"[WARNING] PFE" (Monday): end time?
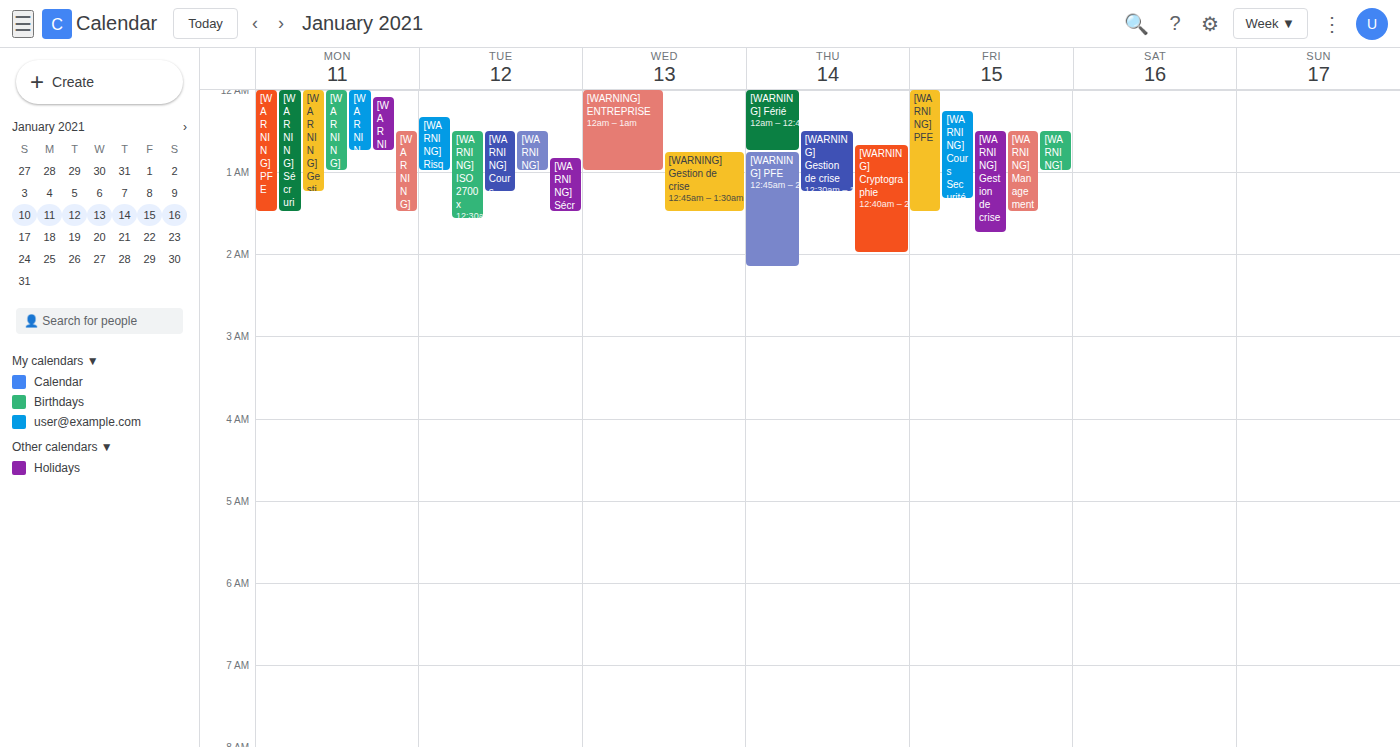
1:30 AM